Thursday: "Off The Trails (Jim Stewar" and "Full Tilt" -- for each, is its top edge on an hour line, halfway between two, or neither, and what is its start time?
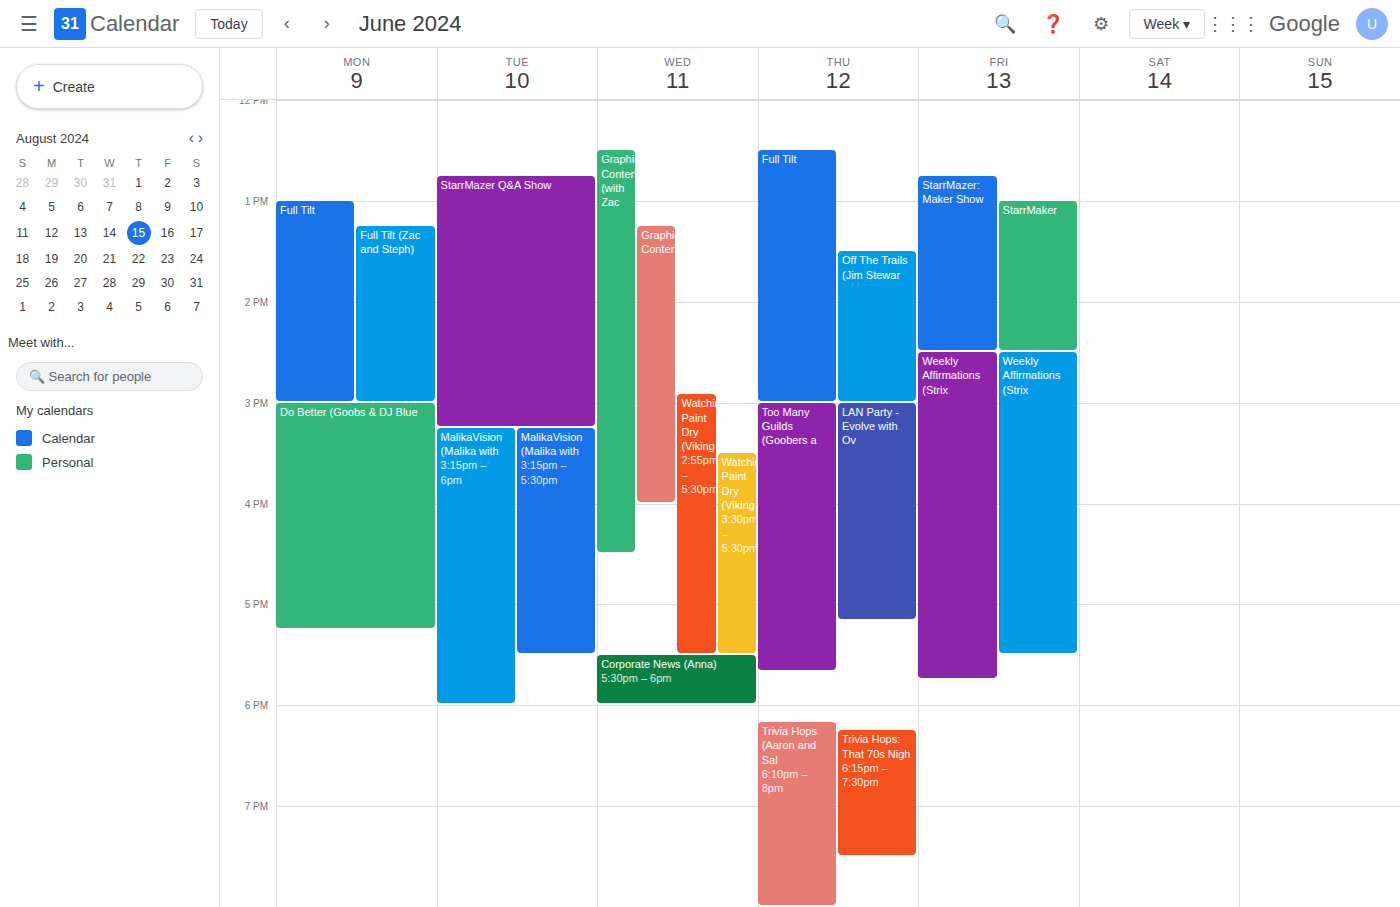
"Off The Trails (Jim Stewar": 13:30, halfway between the 13:00 and 14:00 lines. "Full Tilt": 12:30, halfway between the 12:00 and 13:00 lines.